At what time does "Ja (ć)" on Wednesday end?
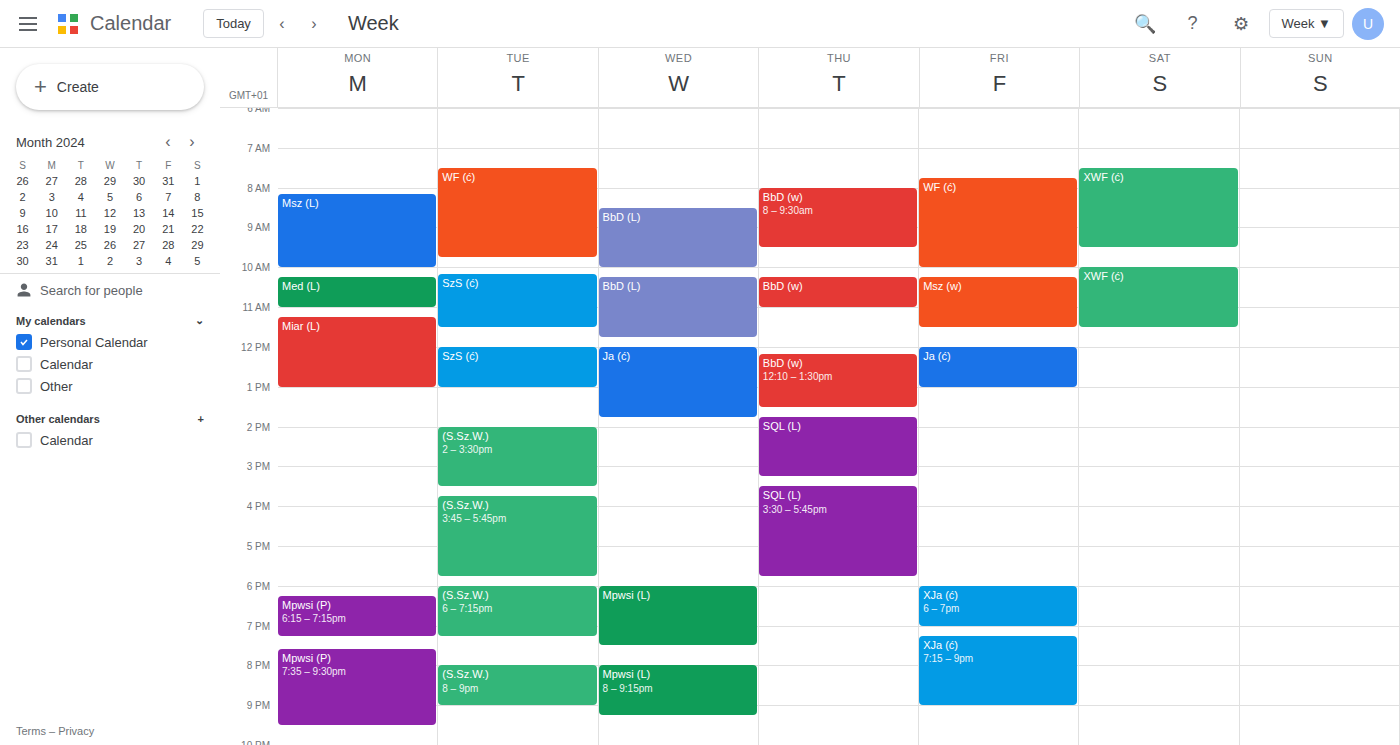
1:45 PM